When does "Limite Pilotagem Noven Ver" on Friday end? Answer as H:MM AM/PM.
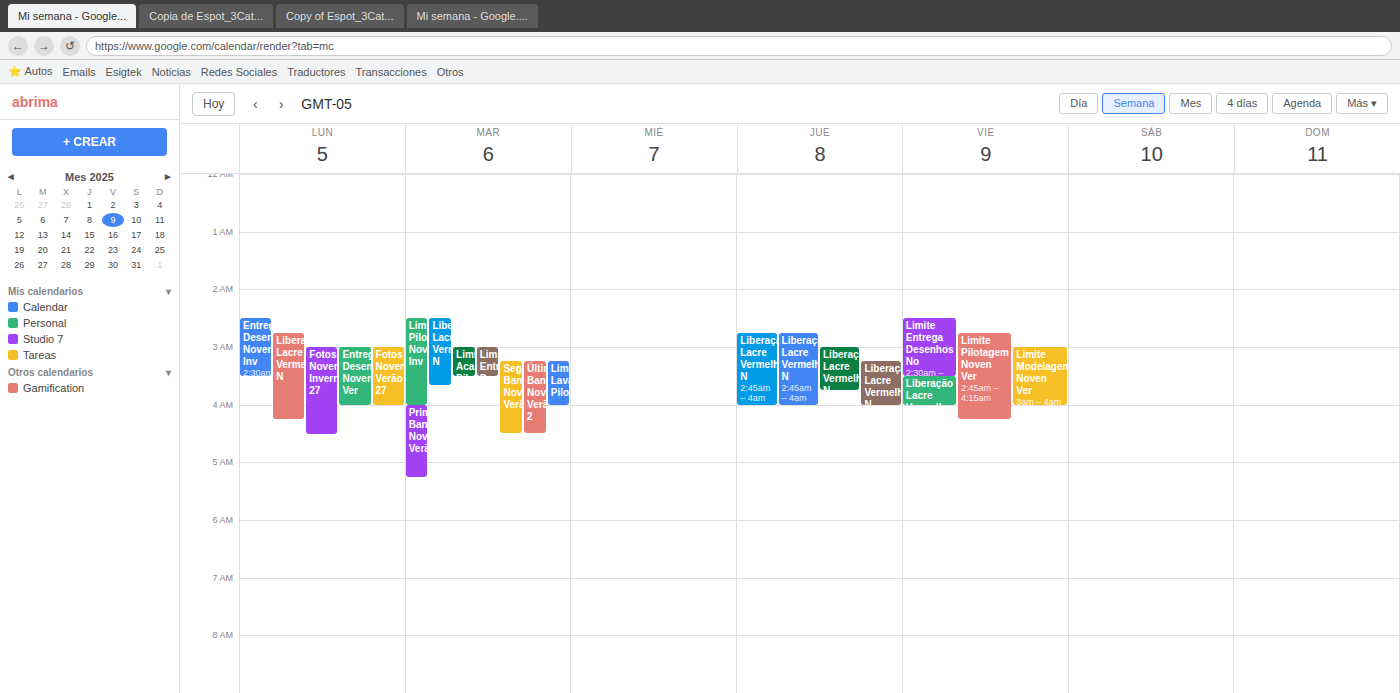
4:15 AM